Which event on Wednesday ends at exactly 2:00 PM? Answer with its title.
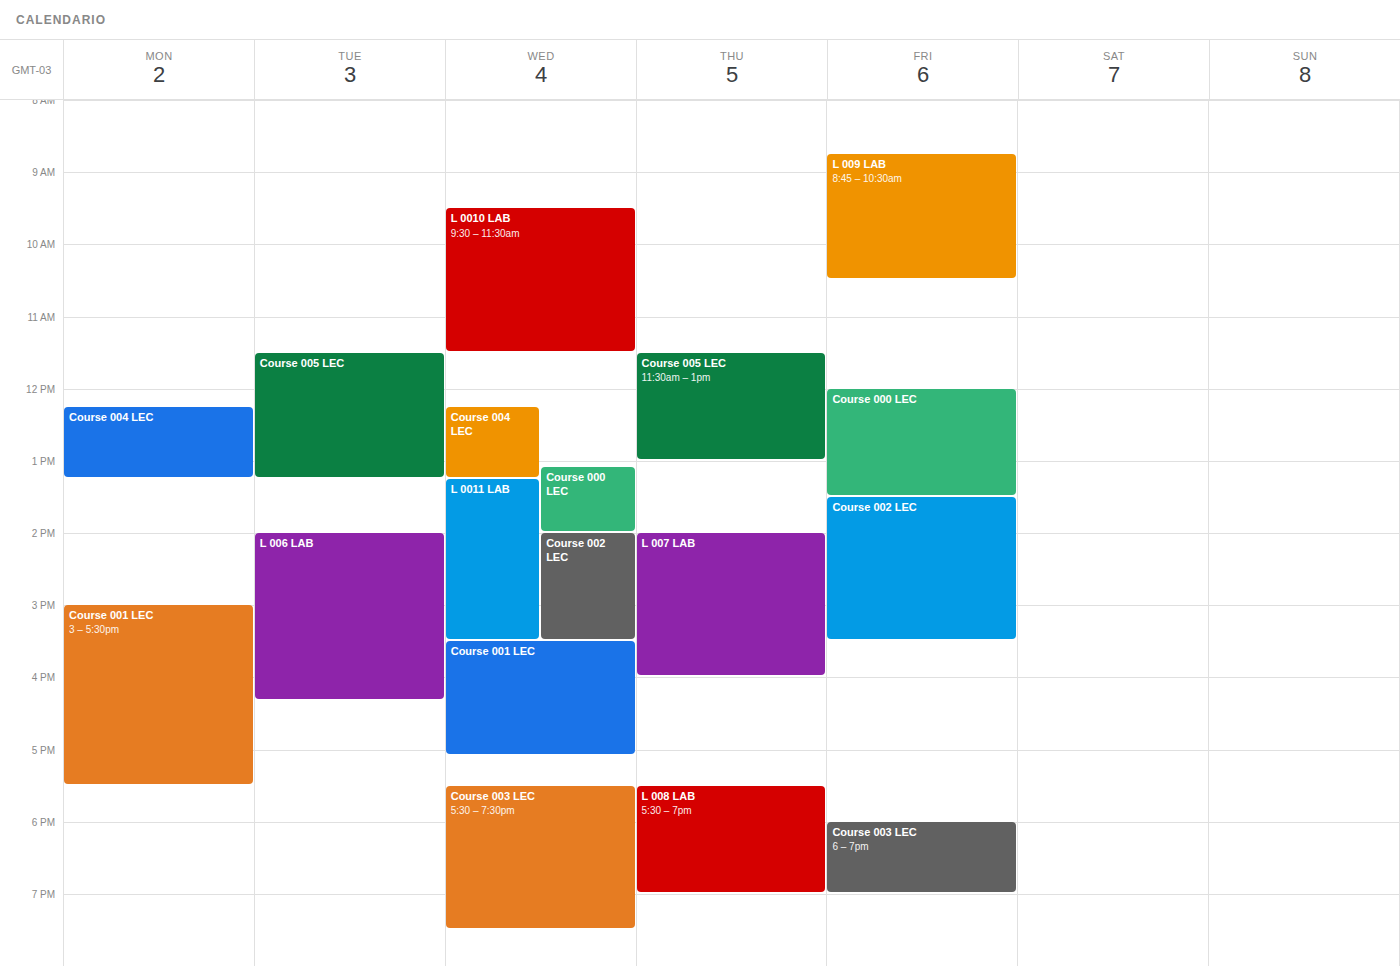
"Course 000 LEC"